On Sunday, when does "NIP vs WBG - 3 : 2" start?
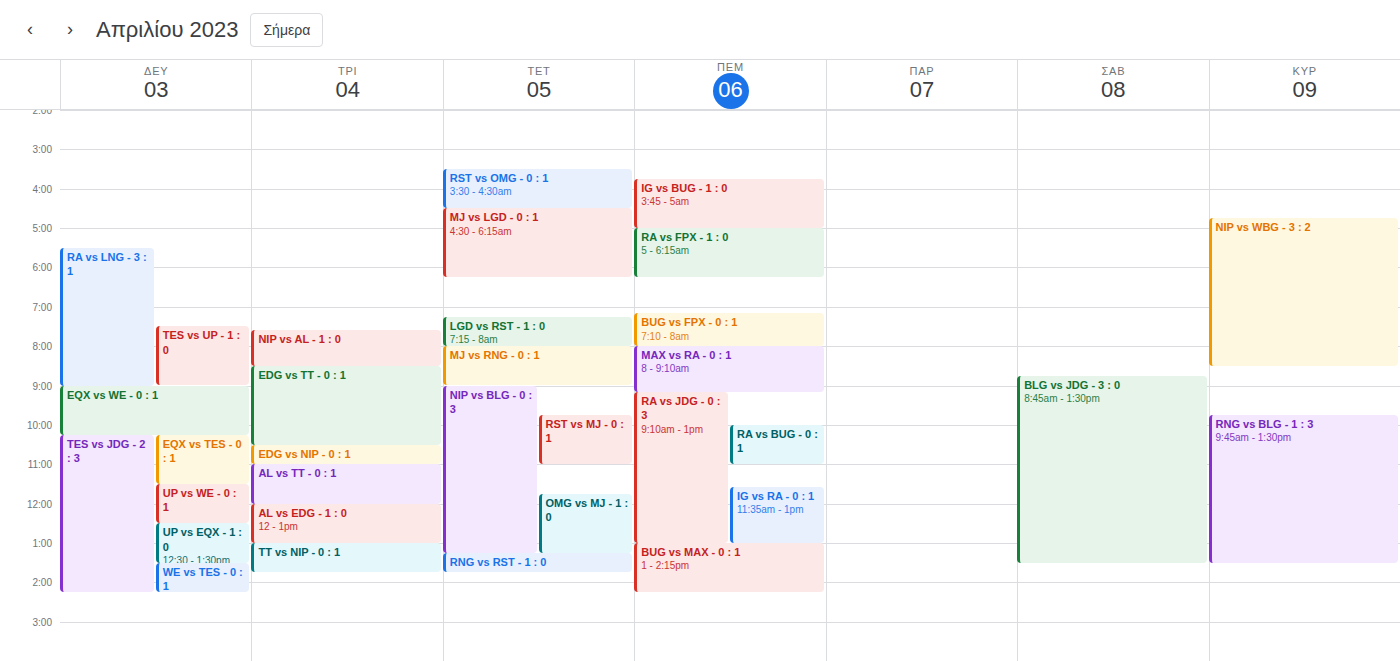
4:45 AM